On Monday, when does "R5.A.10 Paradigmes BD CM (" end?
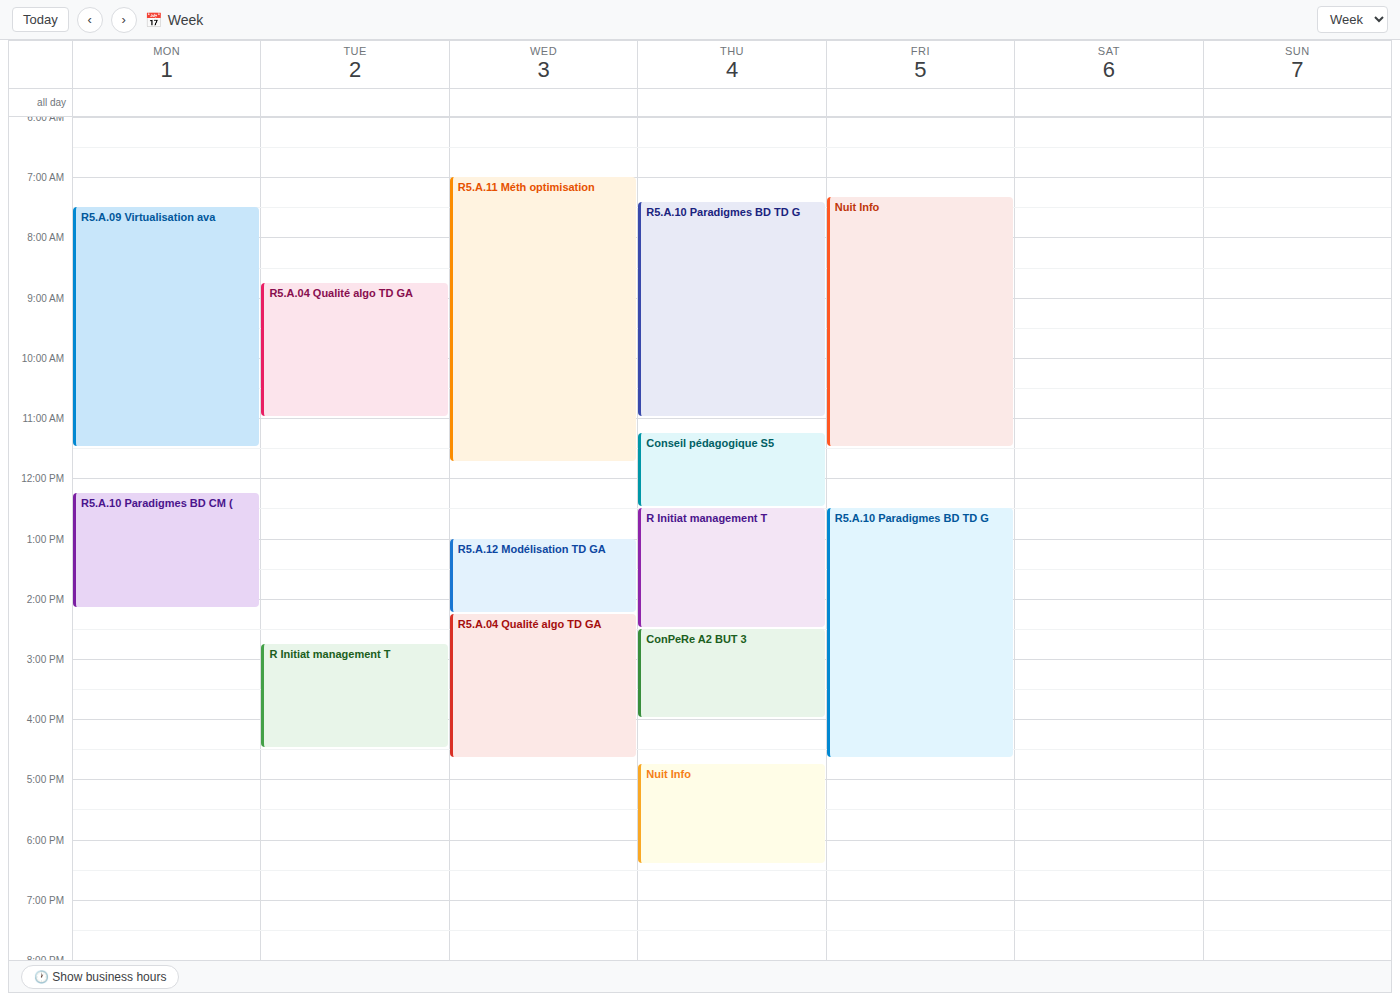
2:10 PM